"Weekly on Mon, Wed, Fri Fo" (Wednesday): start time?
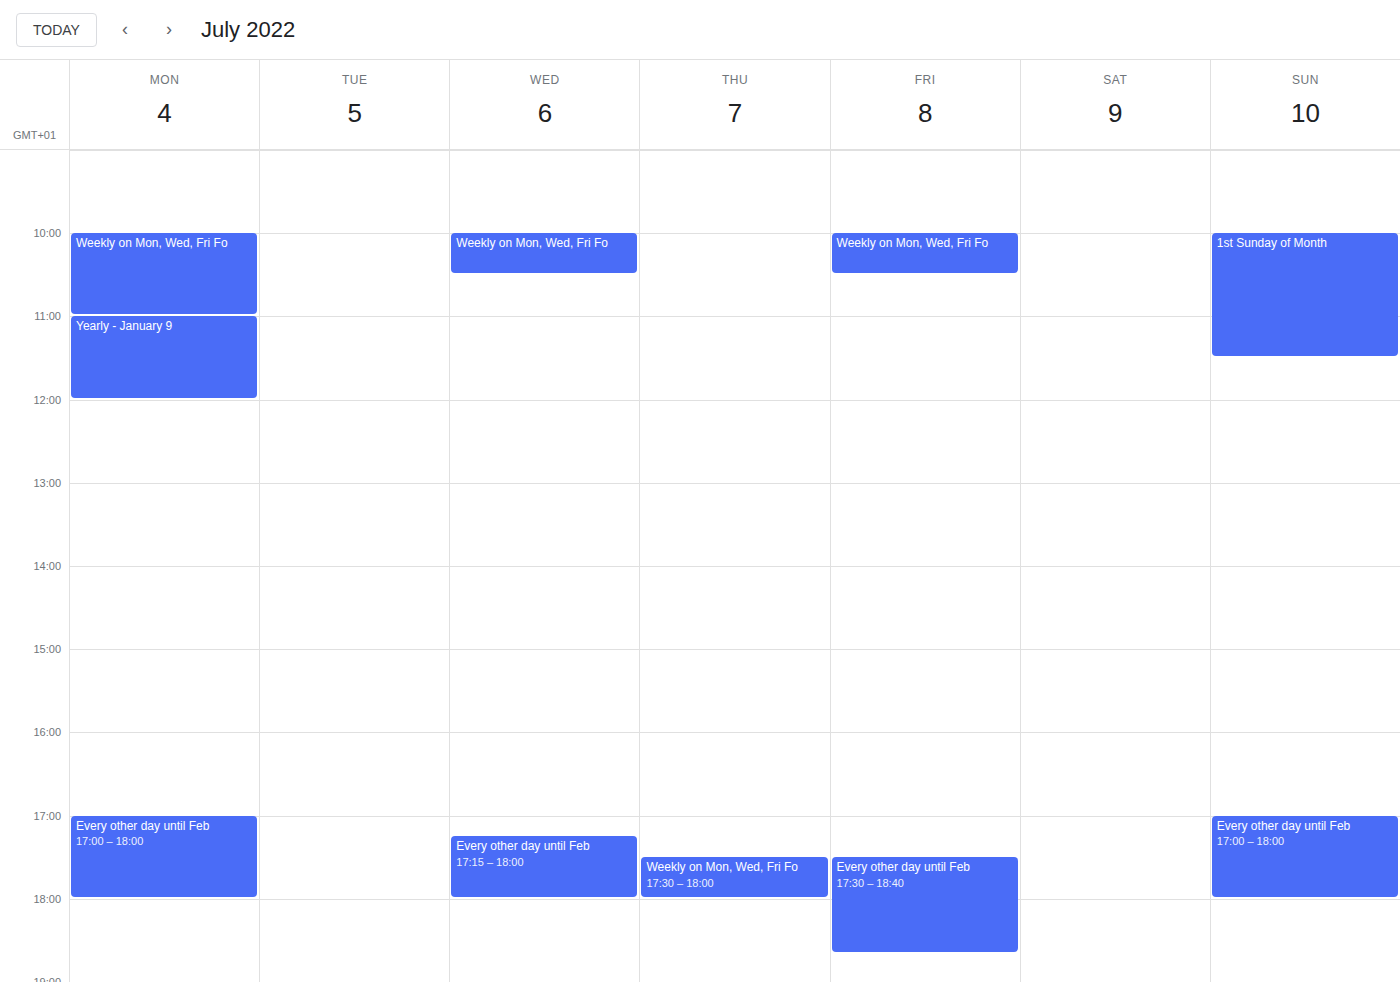
10:00 AM